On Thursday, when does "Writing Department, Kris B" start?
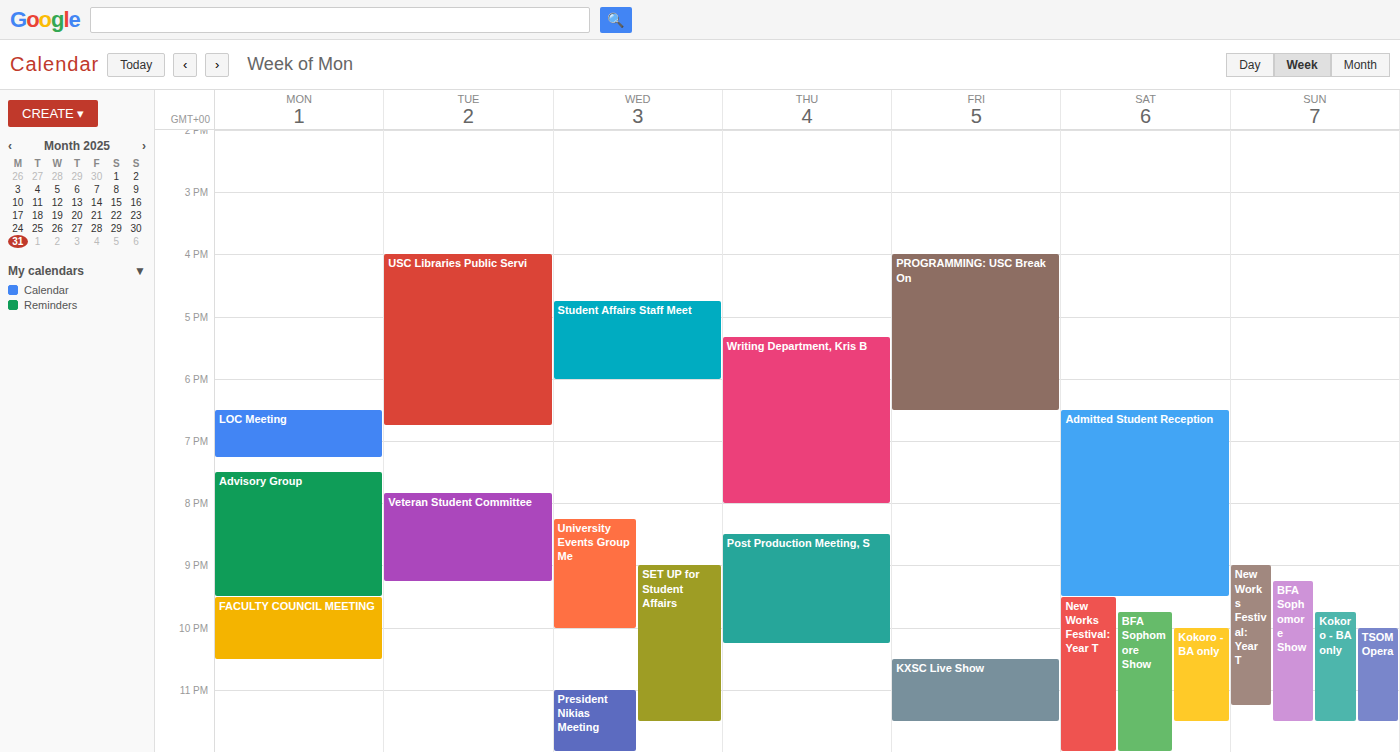
5:20 PM